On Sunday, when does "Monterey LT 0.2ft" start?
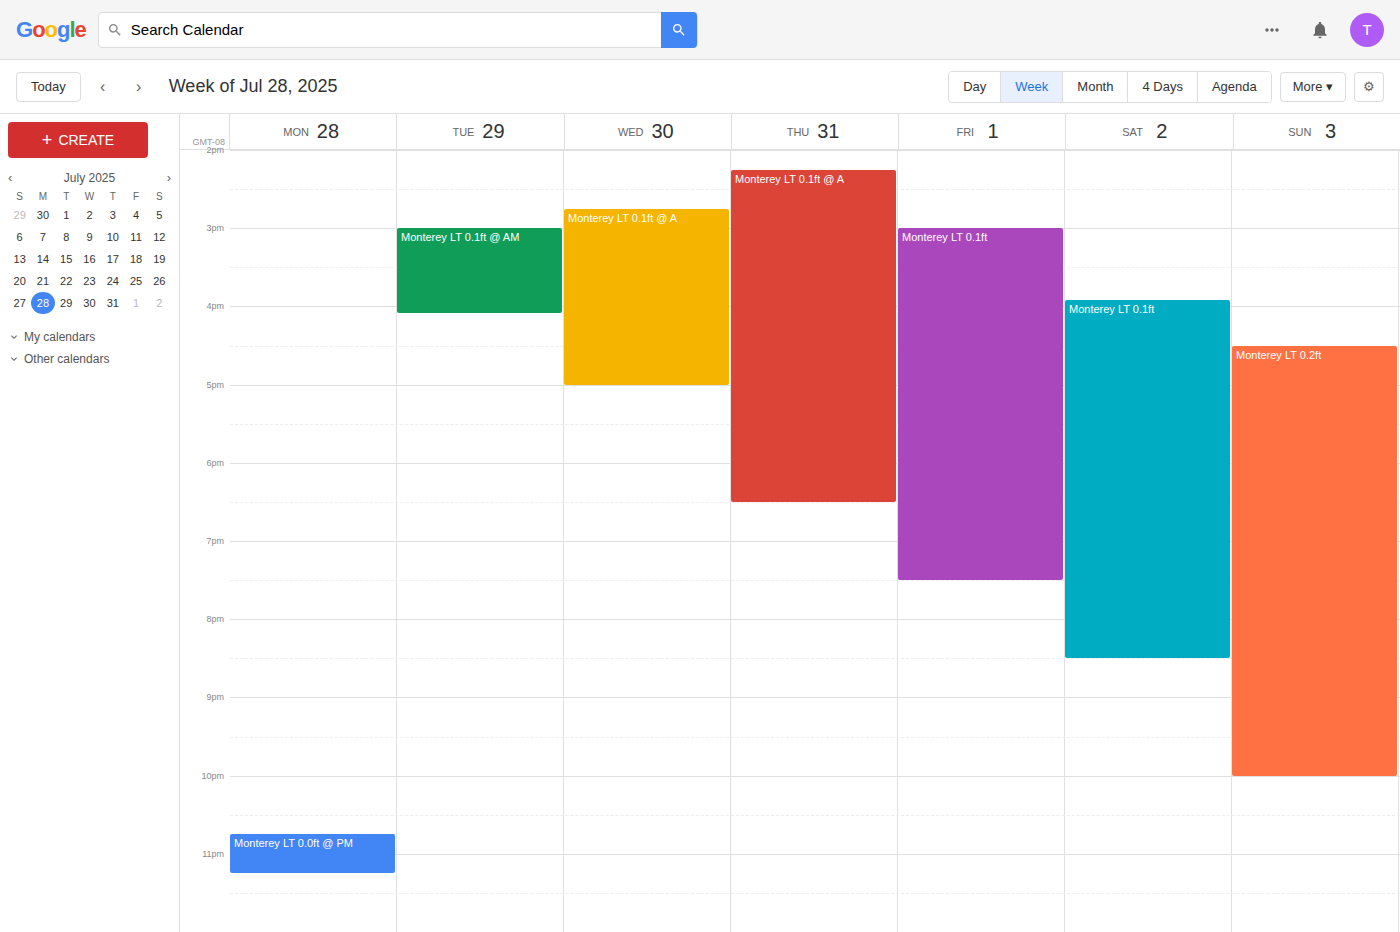
4:30 PM